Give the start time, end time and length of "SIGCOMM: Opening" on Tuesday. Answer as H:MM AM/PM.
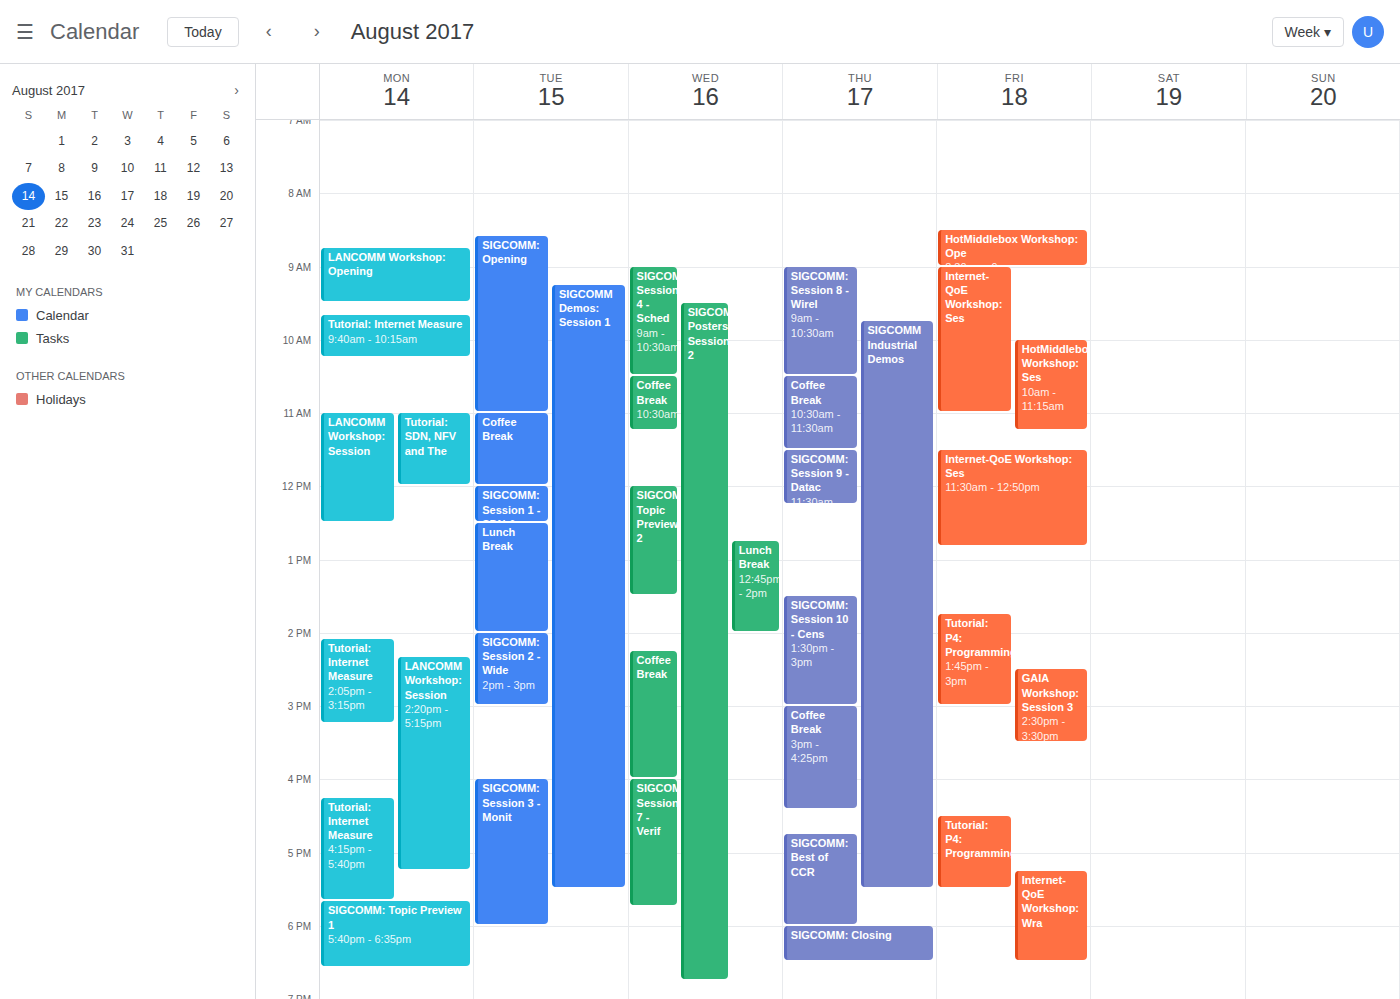
8:35 AM to 11:00 AM, 2 hours 25 minutes